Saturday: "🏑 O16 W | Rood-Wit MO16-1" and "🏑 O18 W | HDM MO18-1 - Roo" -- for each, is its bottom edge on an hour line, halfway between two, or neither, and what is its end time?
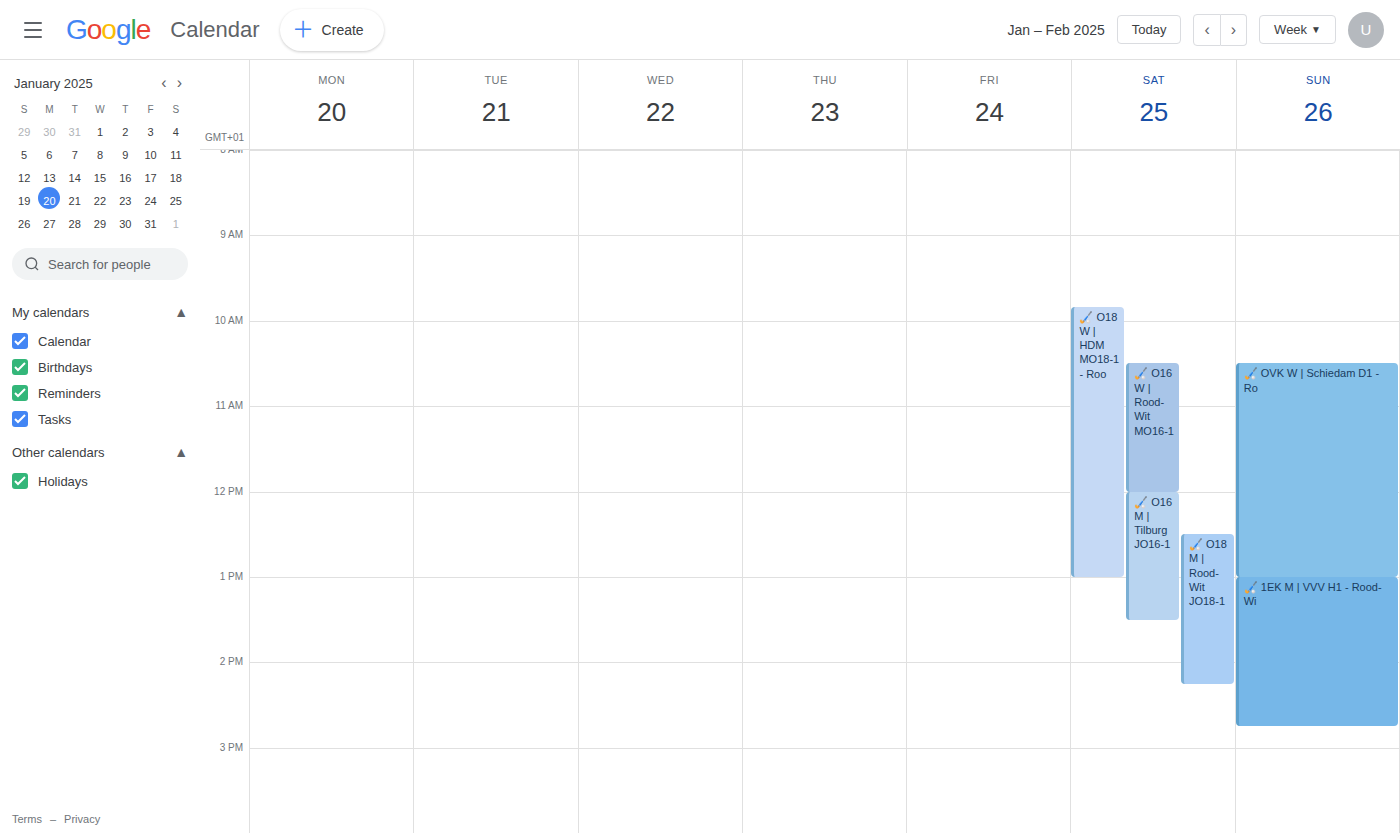
"🏑 O16 W | Rood-Wit MO16-1": 12:00 PM, exactly on the 12 PM line. "🏑 O18 W | HDM MO18-1 - Roo": 1:00 PM, exactly on the 1 PM line.